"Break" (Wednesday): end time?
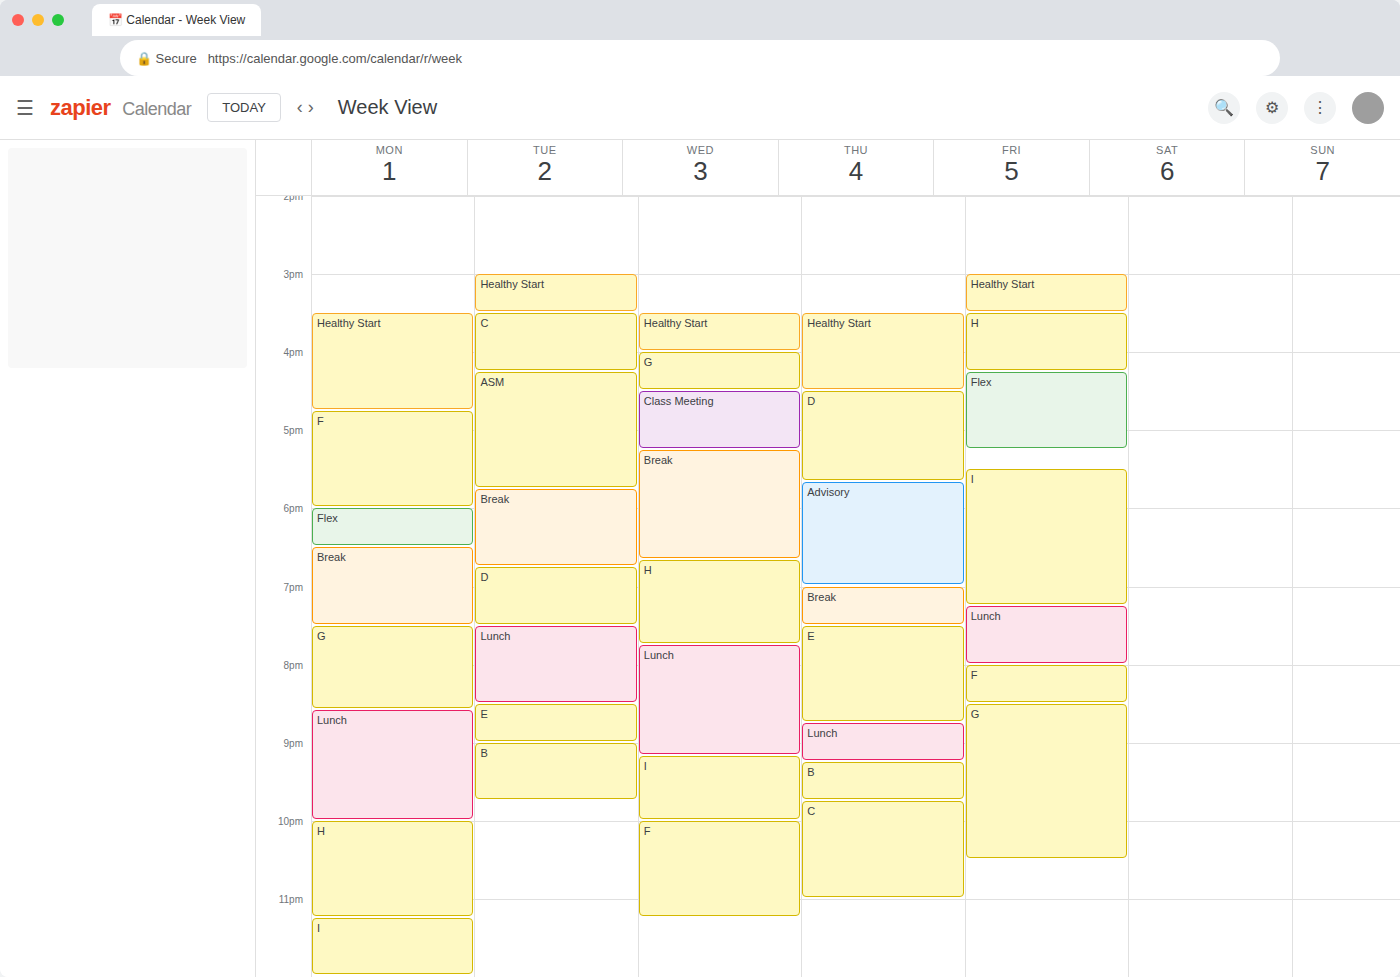
6:40 PM